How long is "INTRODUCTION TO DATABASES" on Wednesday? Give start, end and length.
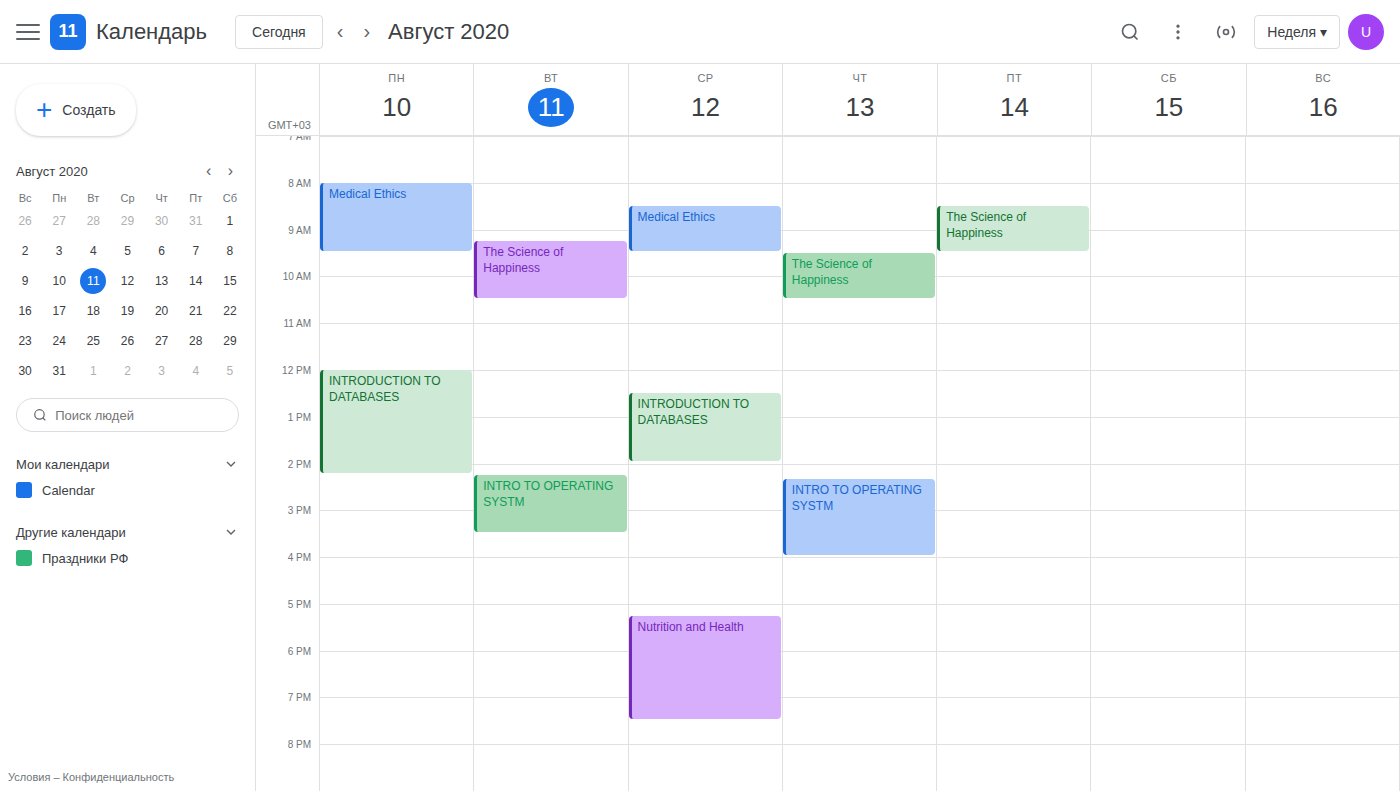
12:30 to 14:00, 1 hour 30 minutes